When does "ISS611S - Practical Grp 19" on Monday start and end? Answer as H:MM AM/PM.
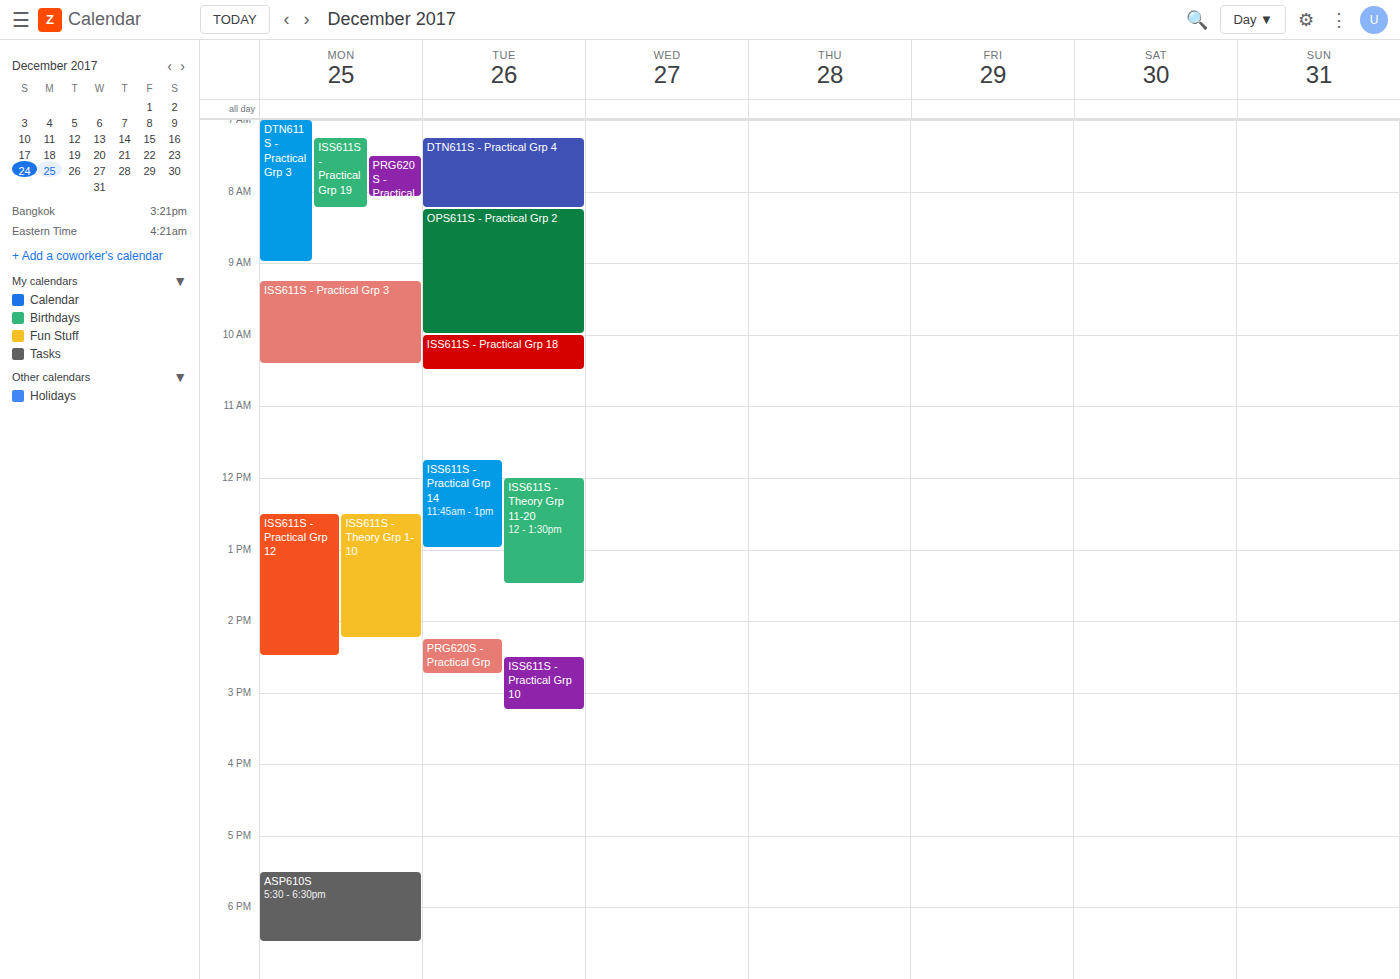
7:15 AM to 8:15 AM